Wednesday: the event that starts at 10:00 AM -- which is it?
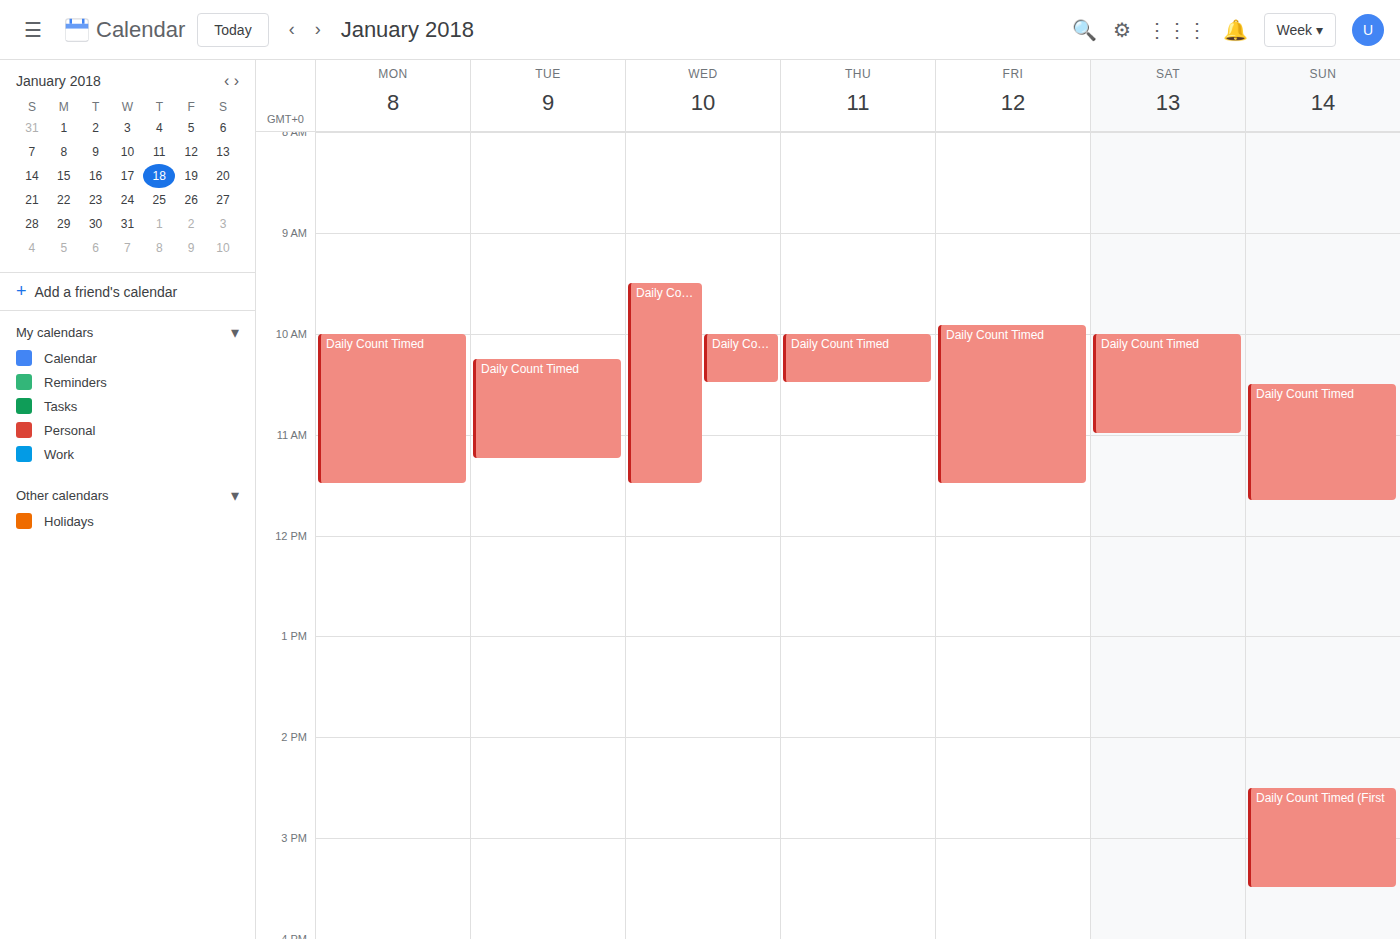
"Daily Count Timed"